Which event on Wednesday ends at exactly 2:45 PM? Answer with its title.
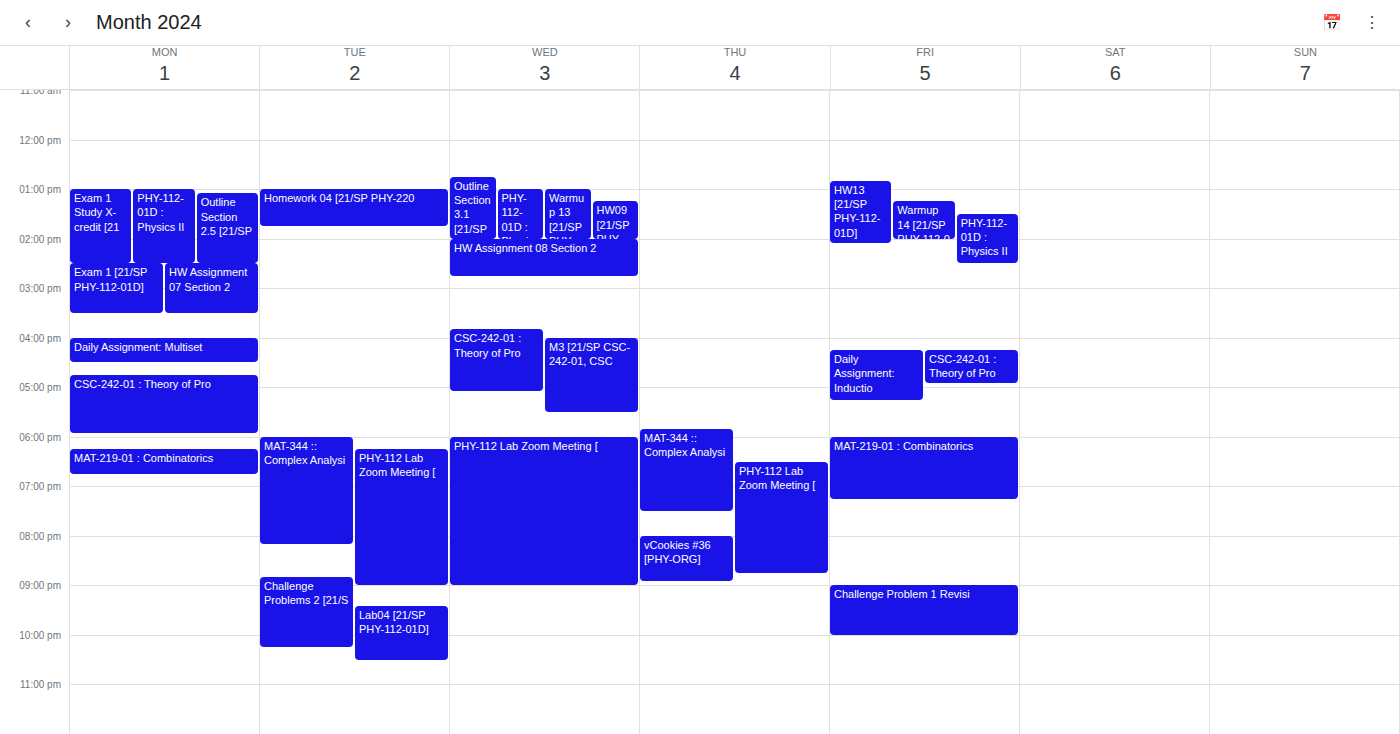
"HW Assignment 08 Section 2"